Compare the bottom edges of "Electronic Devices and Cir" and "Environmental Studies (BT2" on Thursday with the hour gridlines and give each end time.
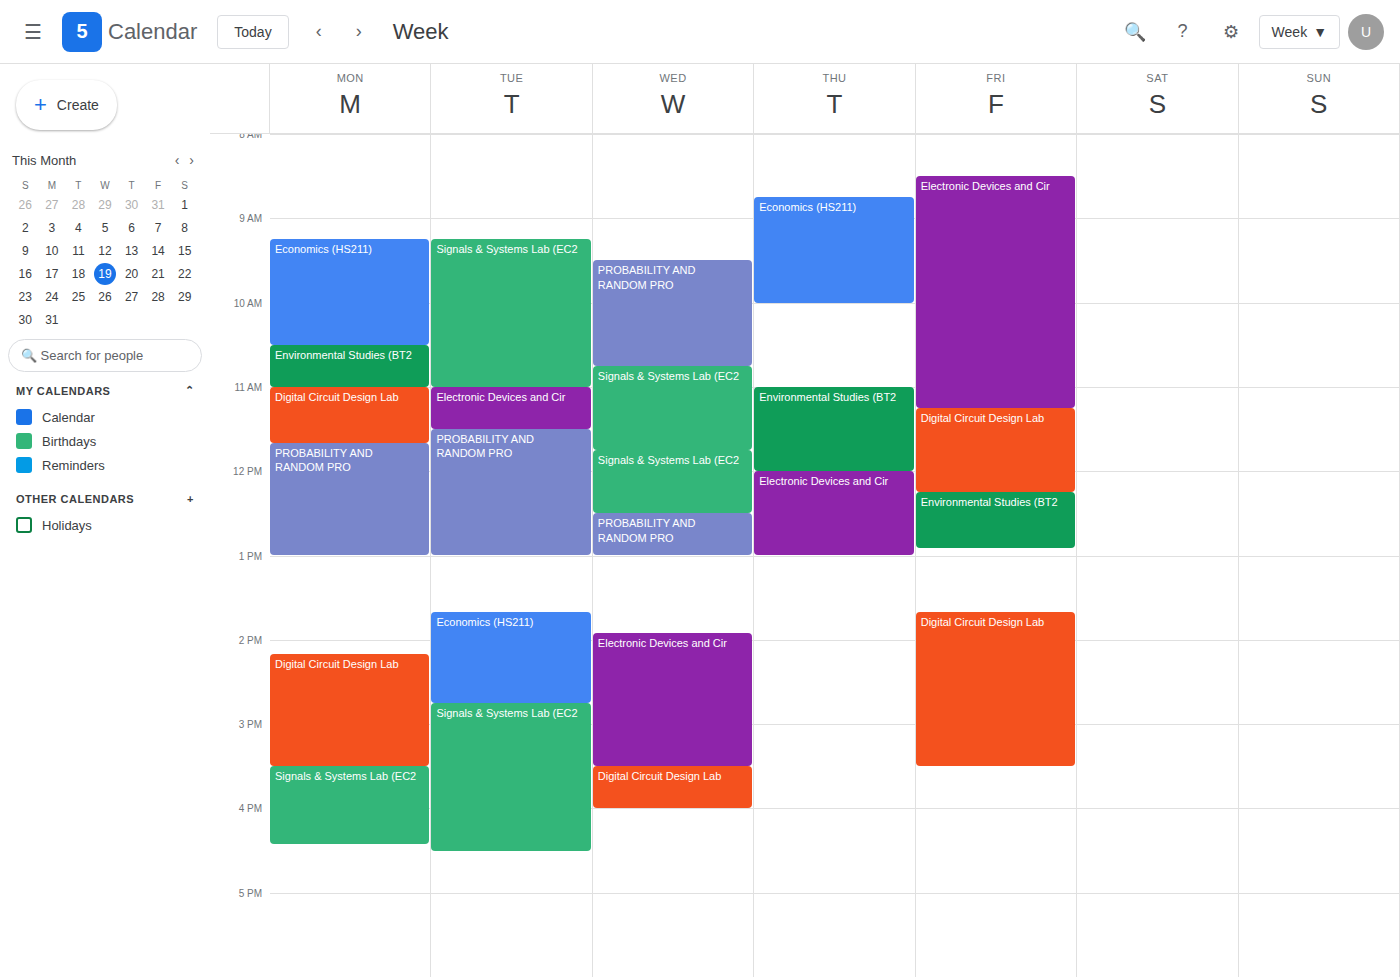
"Electronic Devices and Cir": 1:00 PM, exactly on the 1 PM line. "Environmental Studies (BT2": 12:00 PM, exactly on the 12 PM line.